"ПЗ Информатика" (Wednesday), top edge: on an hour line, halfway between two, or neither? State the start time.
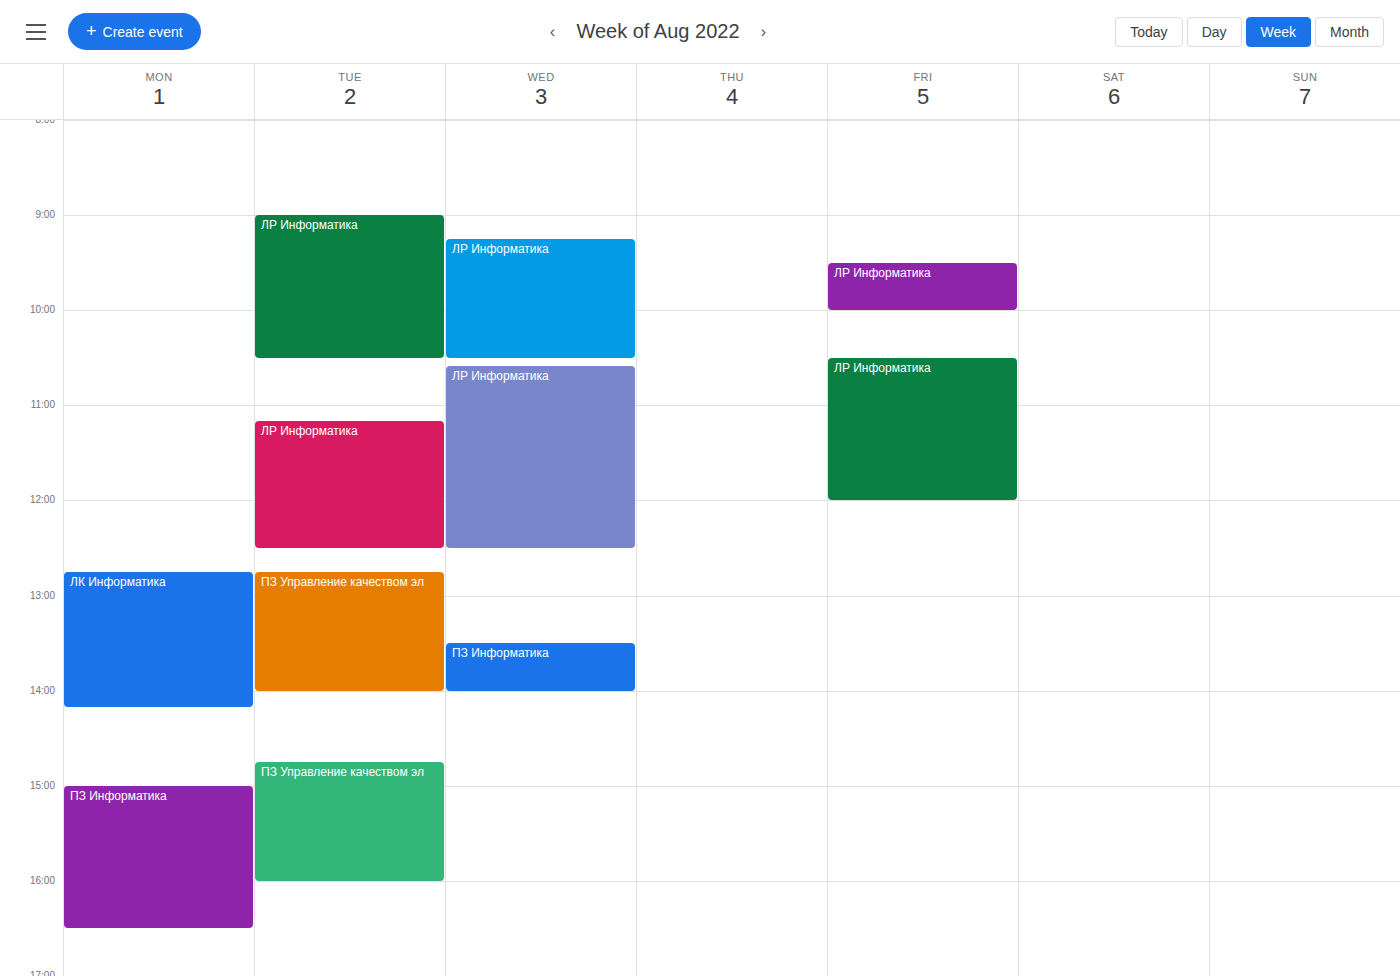
1:30 PM -- halfway between the 1 PM and 2 PM lines.